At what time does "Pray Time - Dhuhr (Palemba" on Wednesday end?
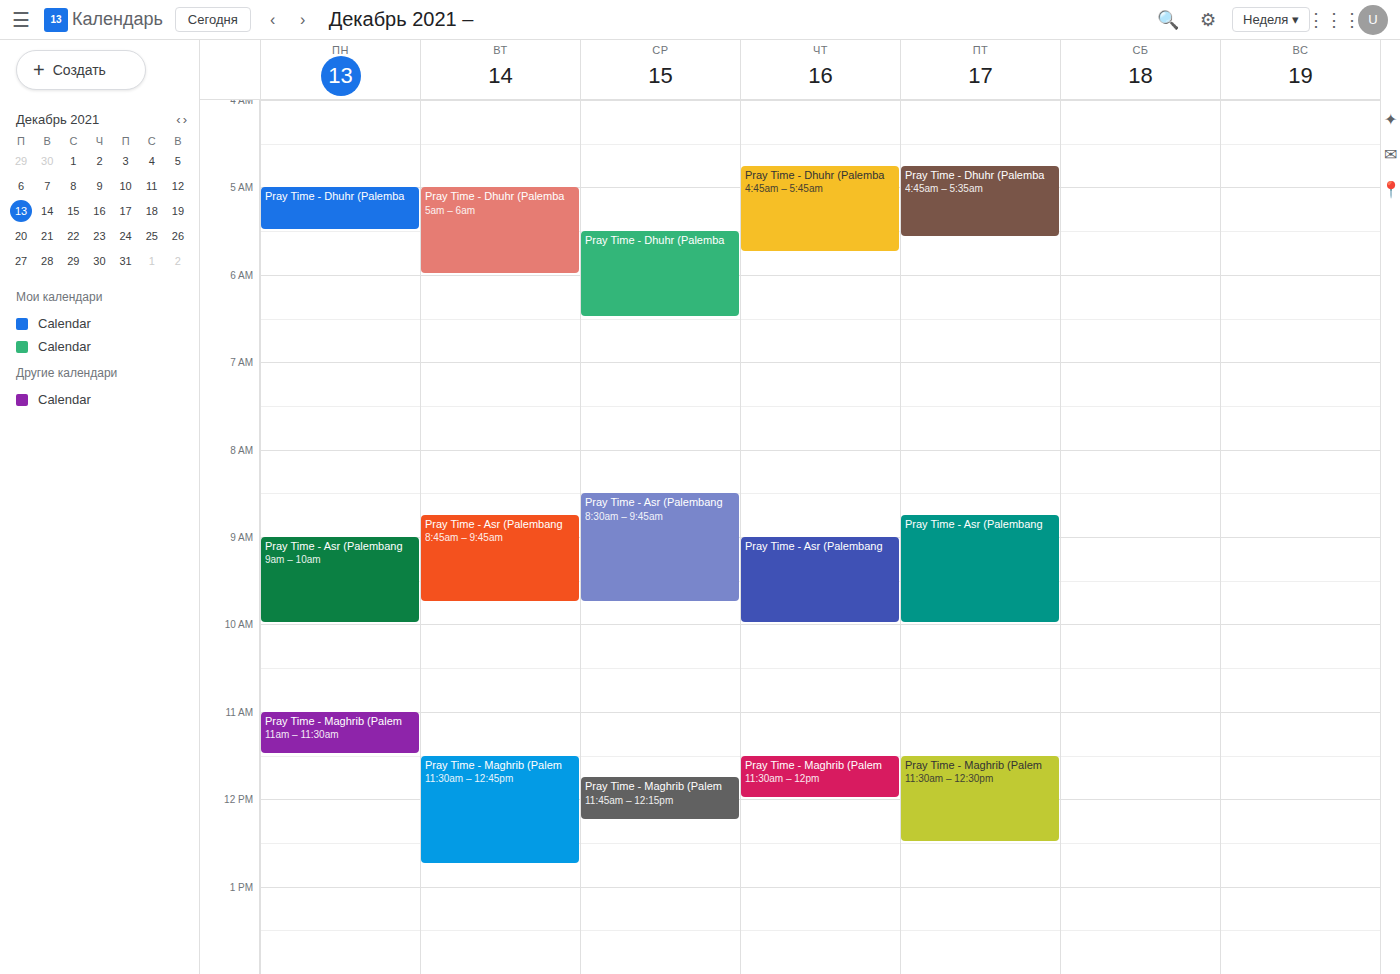
6:30 AM